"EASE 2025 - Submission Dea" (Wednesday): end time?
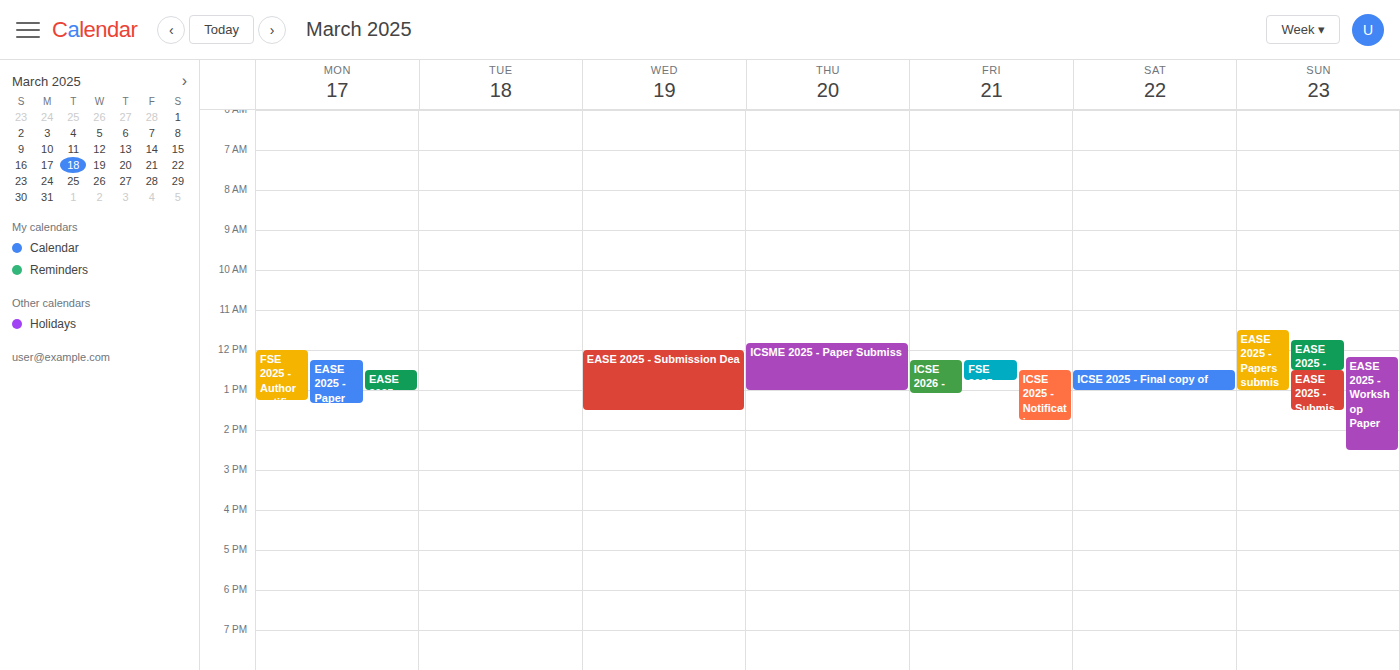
1:30 PM